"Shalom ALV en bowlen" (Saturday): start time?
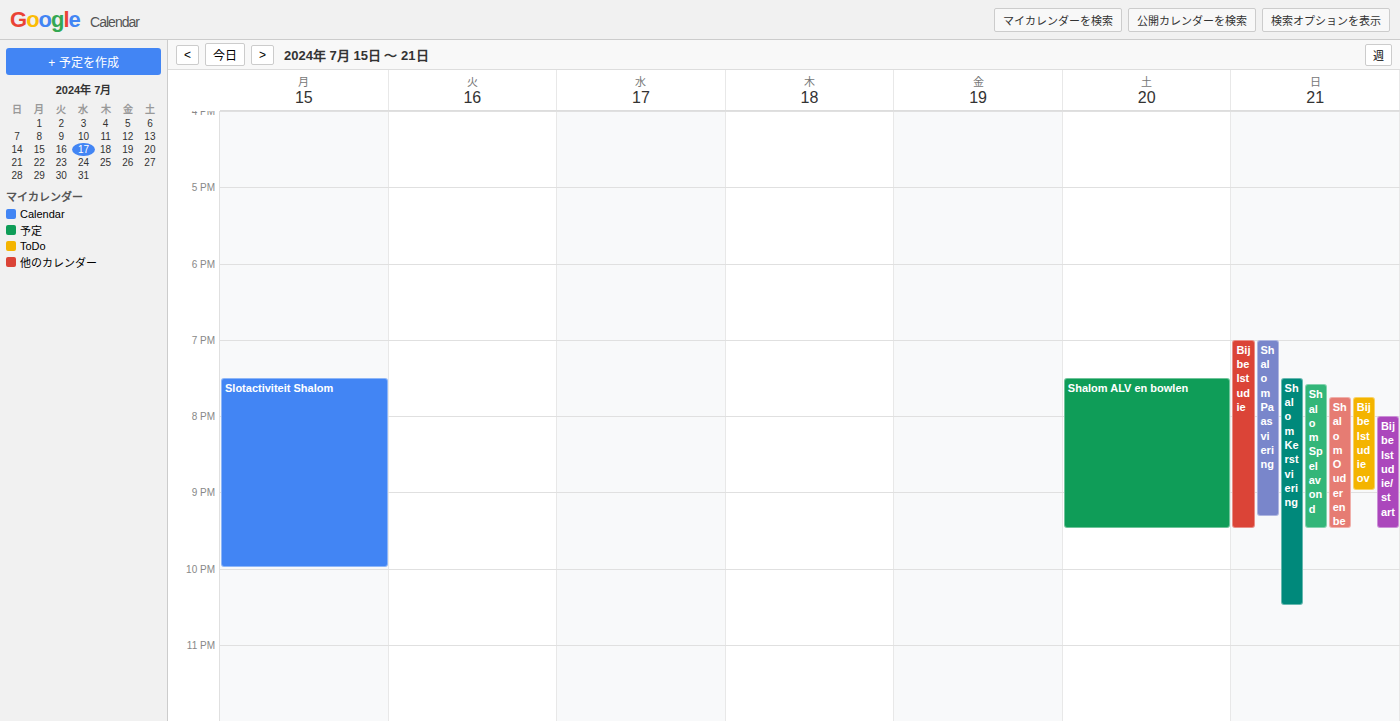
7:30 PM